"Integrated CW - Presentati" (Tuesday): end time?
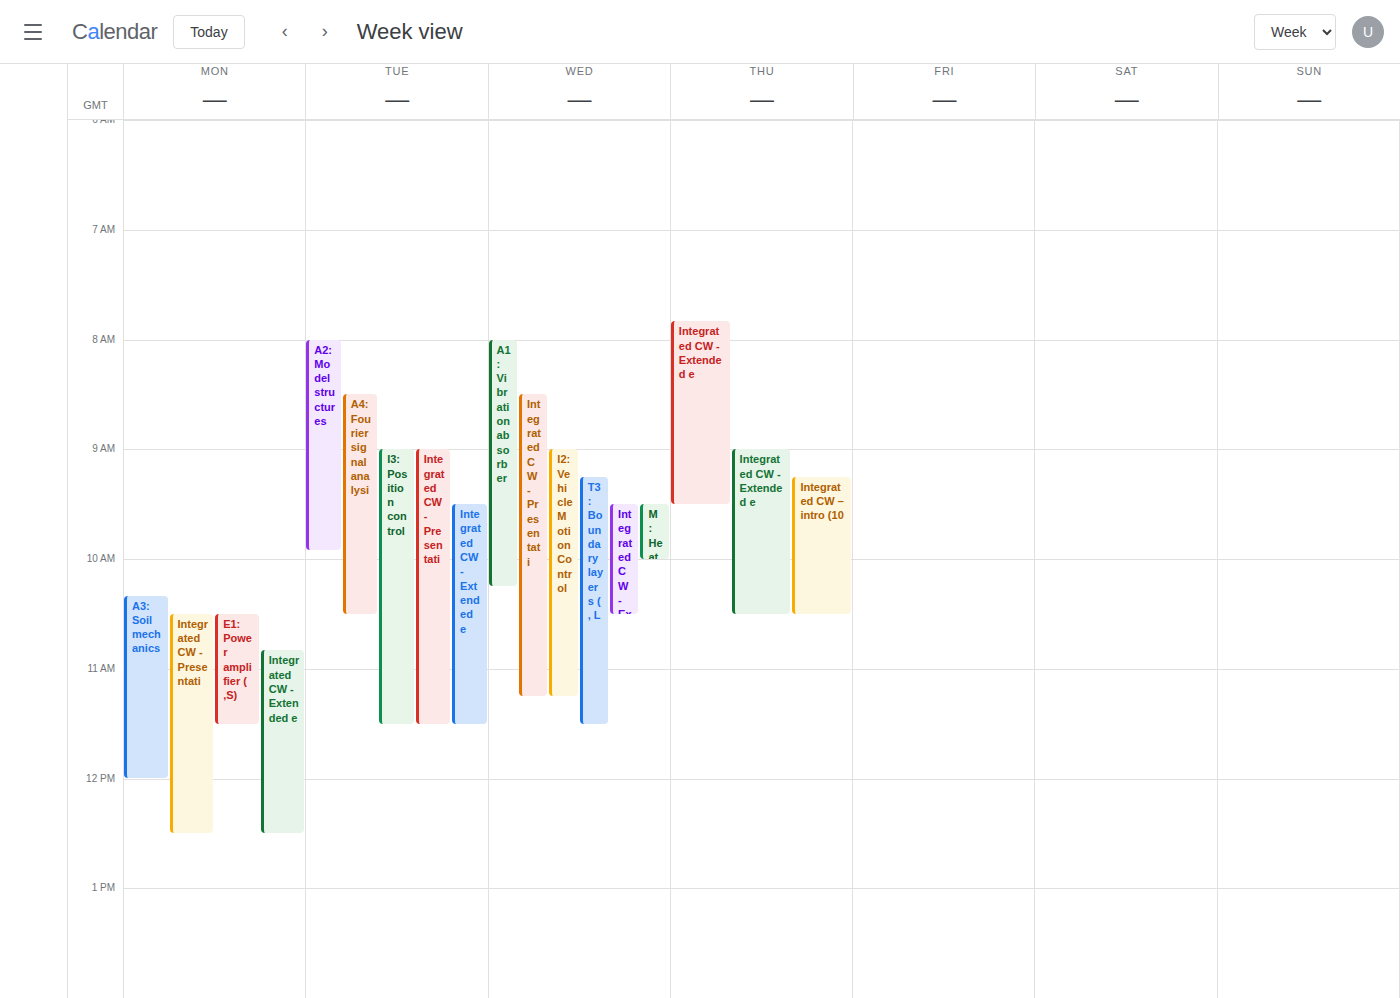
11:30 AM